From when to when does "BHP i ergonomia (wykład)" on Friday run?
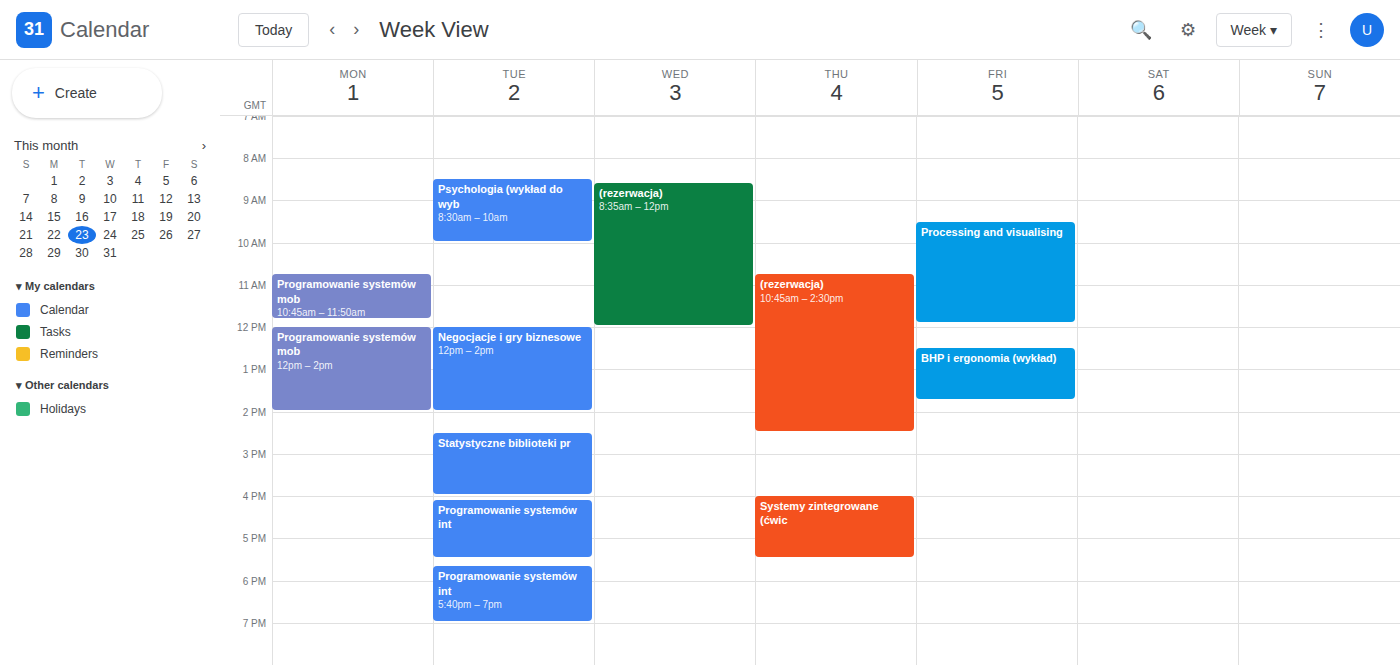
12:30 to 13:45